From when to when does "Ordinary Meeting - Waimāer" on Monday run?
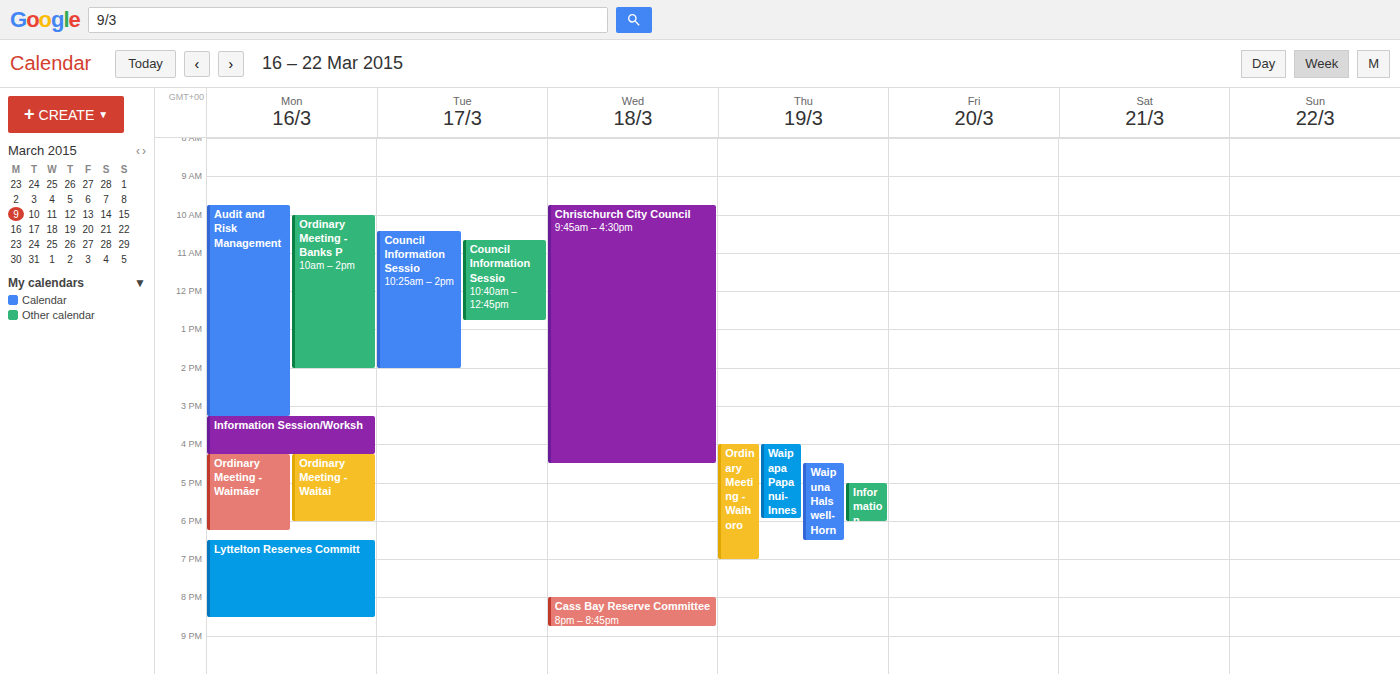
16:15 to 18:15